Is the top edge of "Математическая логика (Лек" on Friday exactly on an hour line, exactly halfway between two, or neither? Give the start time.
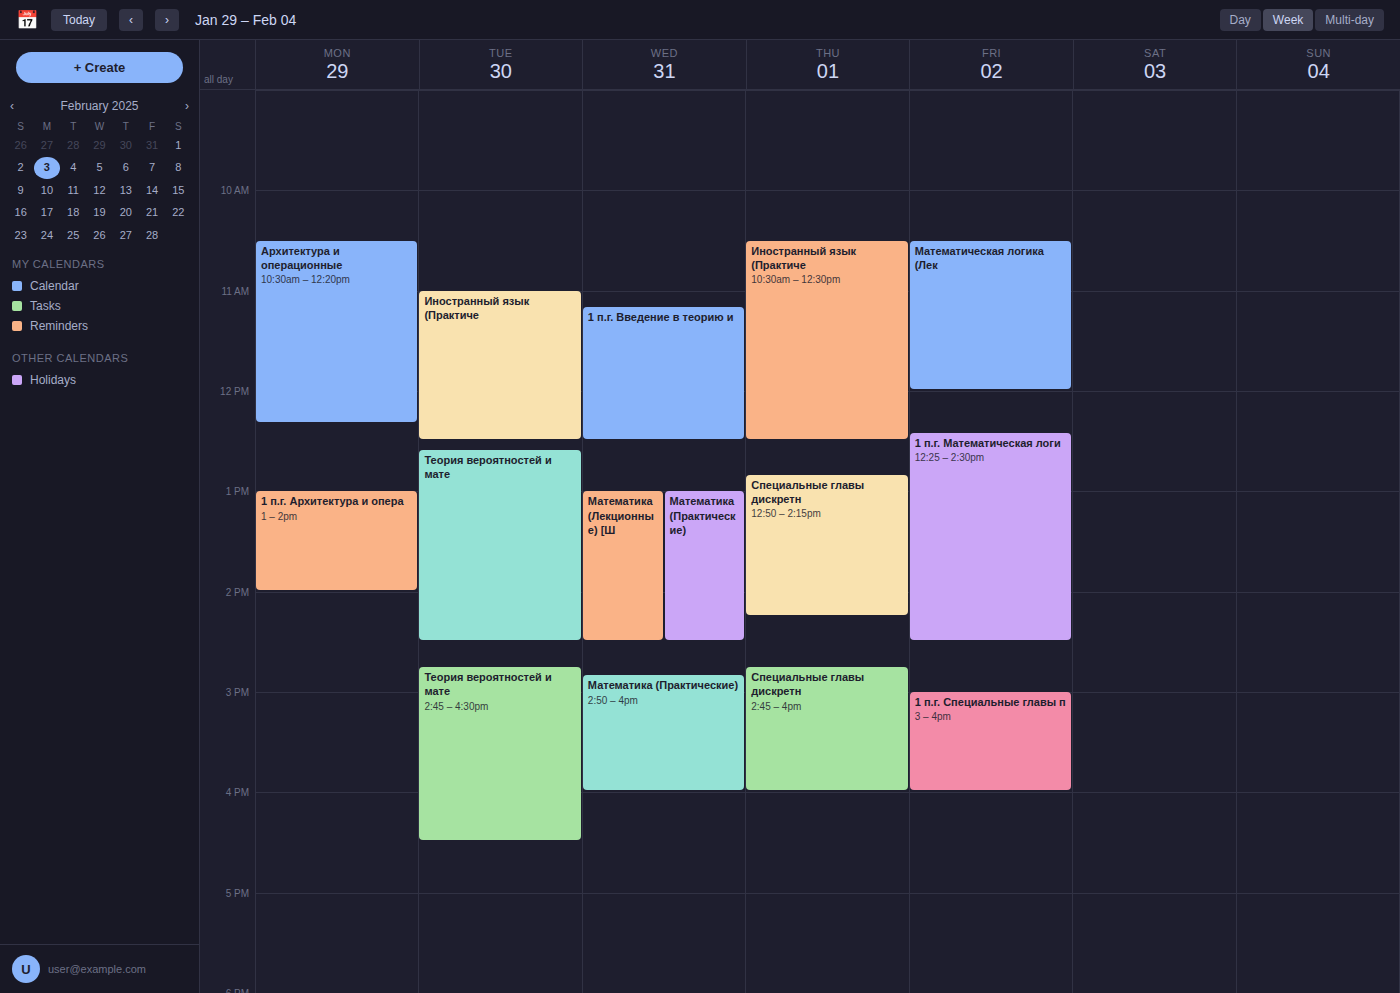
10:30 AM -- halfway between the 10 AM and 11 AM lines.